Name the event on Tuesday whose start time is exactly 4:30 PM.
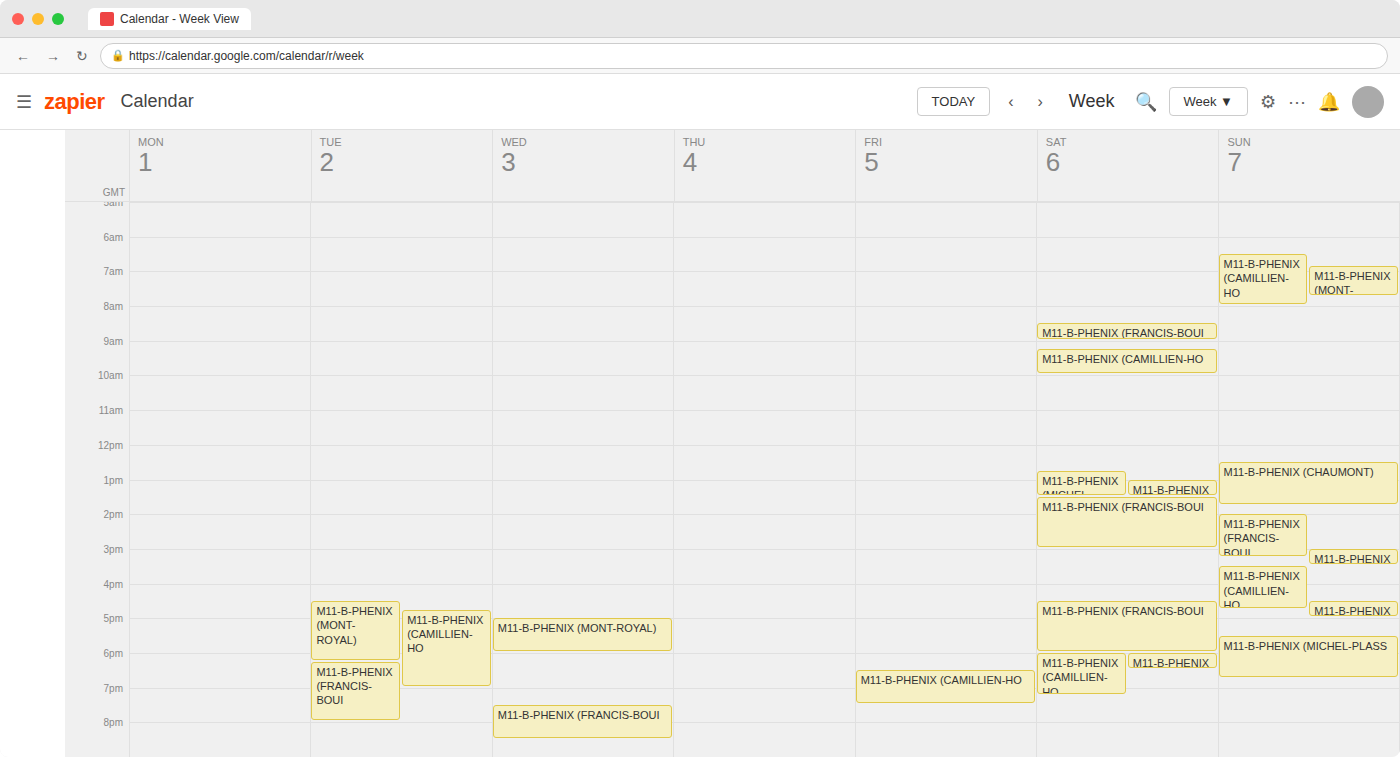
"M11-B-PHENIX (MONT-ROYAL)"